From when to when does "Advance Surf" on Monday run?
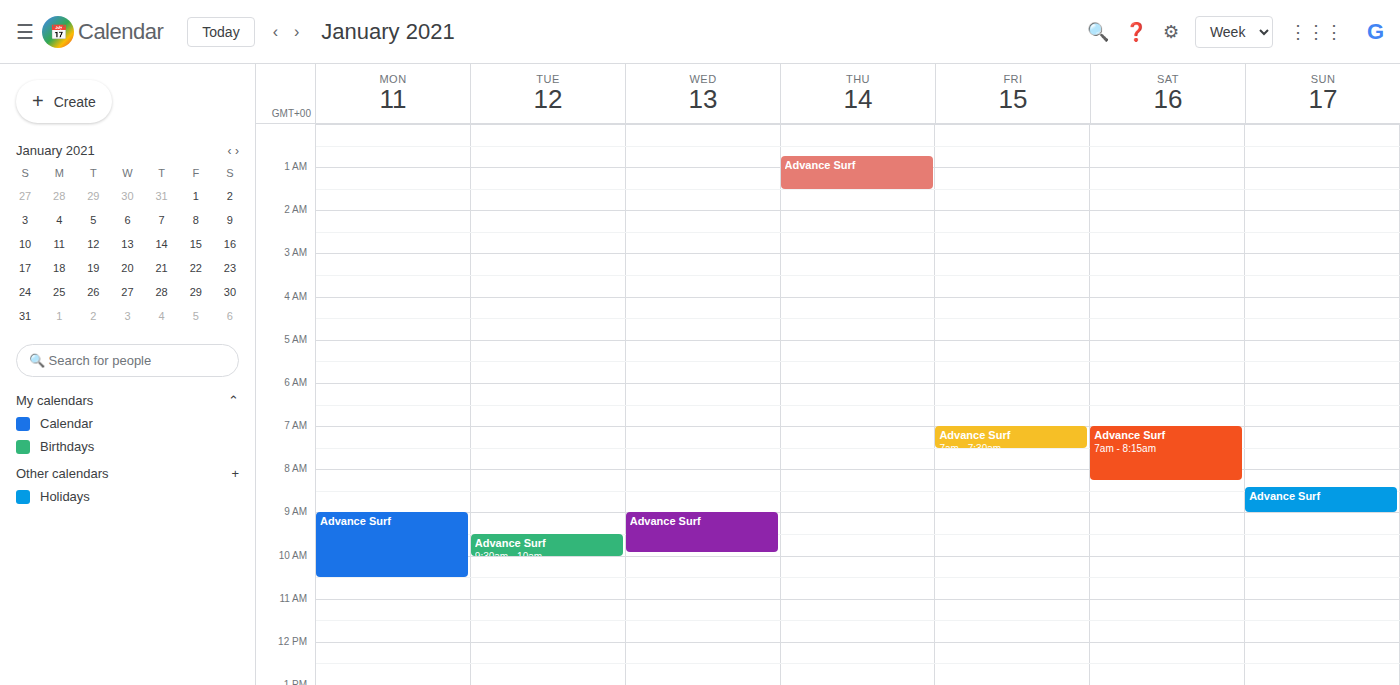
9:00 AM to 10:30 AM